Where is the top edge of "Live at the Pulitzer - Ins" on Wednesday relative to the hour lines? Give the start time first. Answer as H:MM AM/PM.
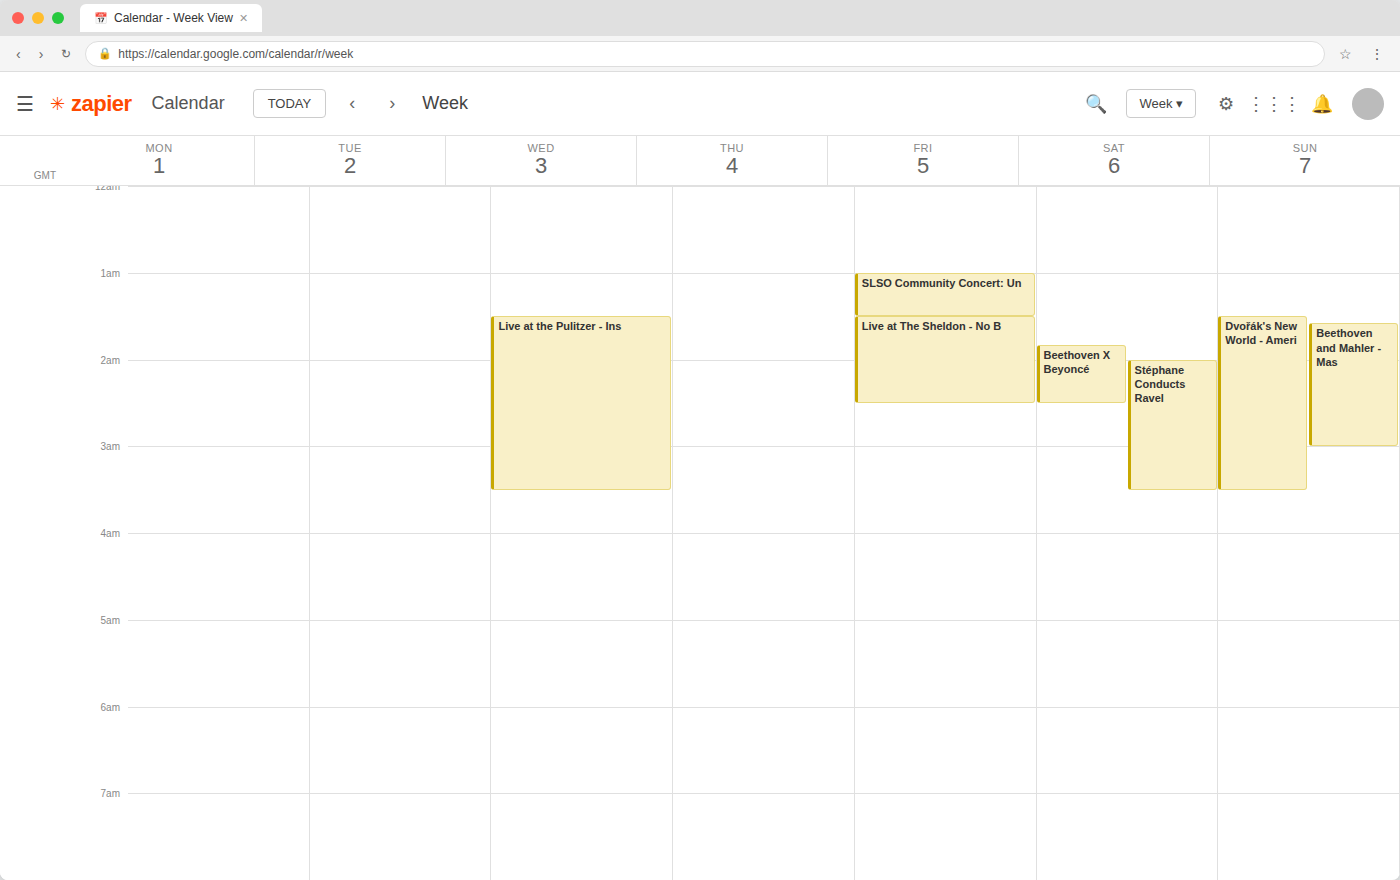
1:30 AM -- halfway between the 1 AM and 2 AM lines.